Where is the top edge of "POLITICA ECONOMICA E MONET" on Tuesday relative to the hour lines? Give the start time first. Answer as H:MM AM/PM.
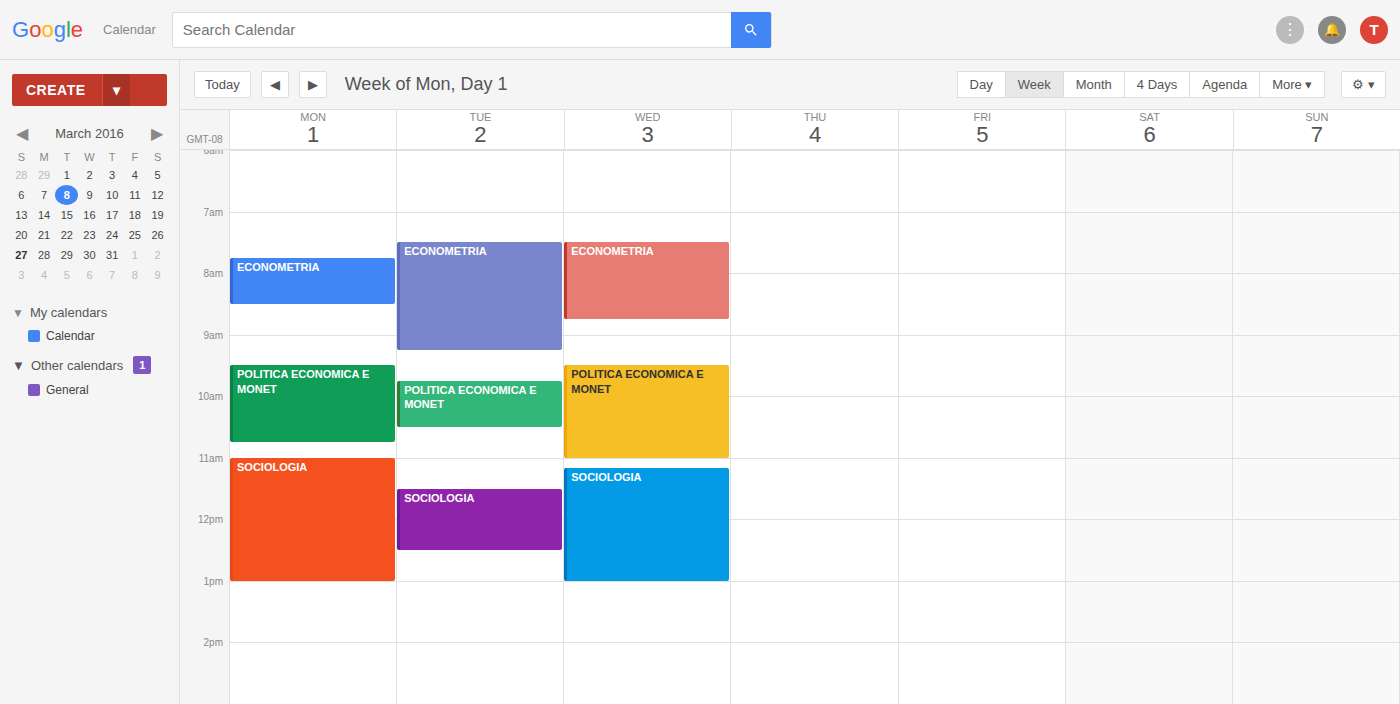
9:45 AM -- neither: three quarters of the way from the 9 AM line to the 10 AM line.